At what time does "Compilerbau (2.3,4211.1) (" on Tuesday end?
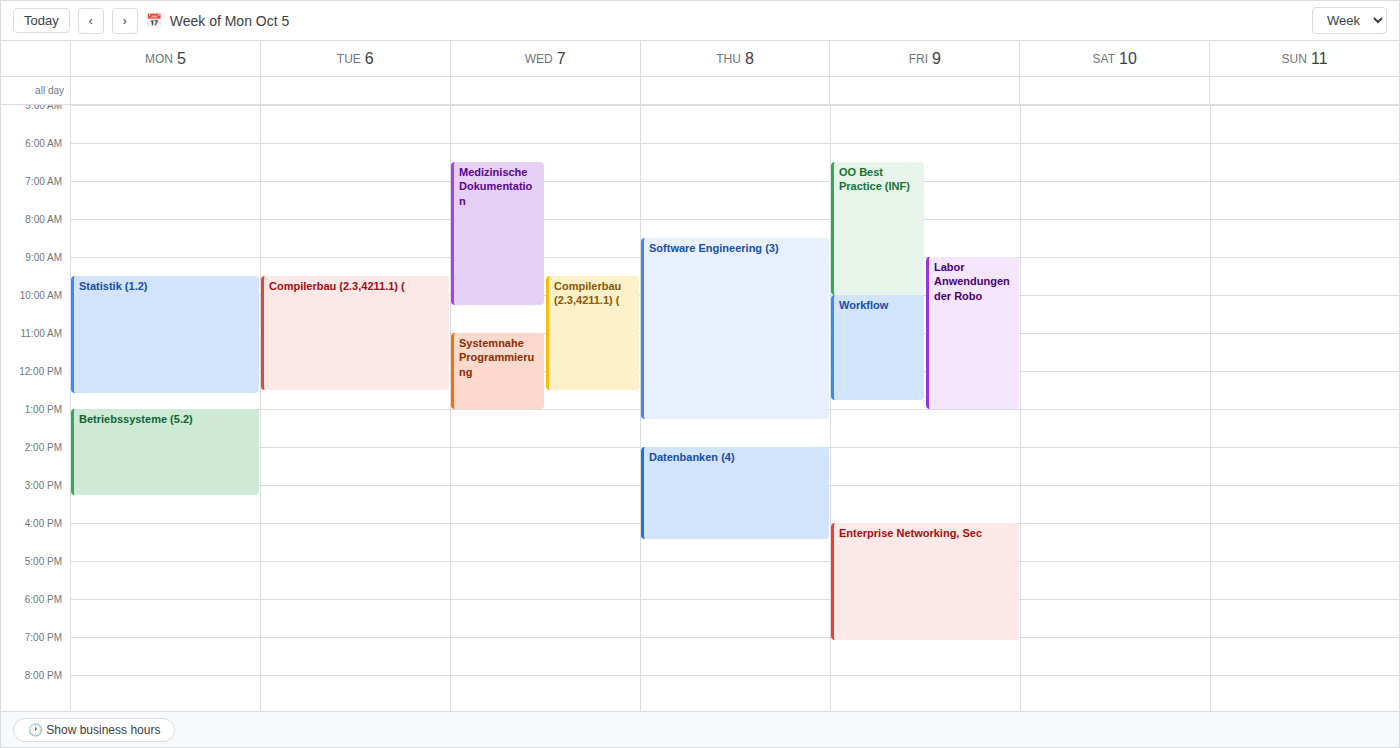
12:30